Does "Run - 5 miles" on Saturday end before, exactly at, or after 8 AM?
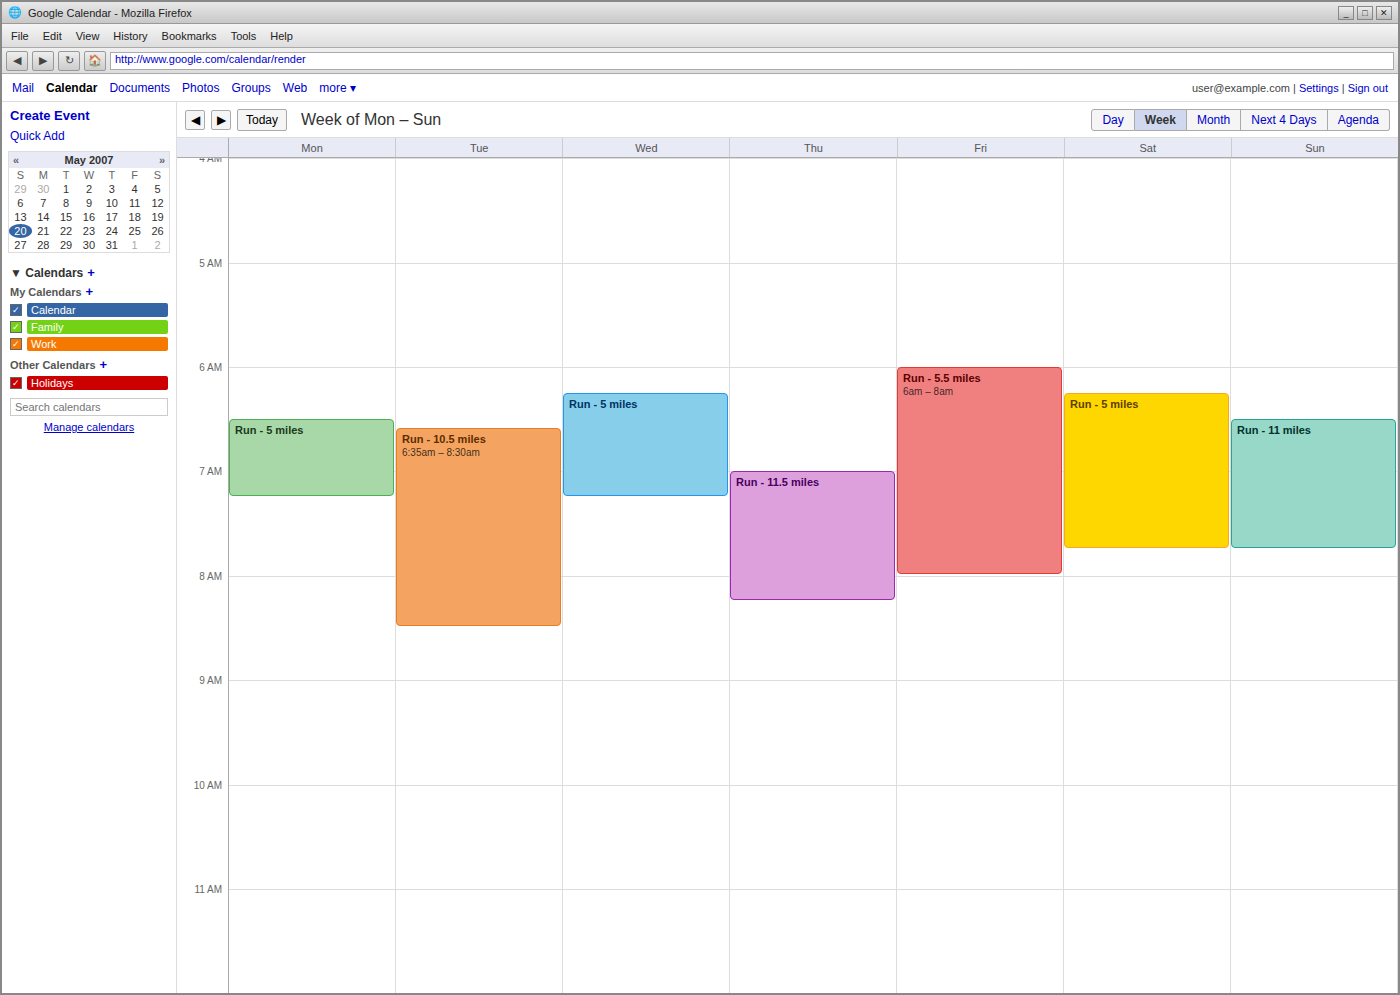
7:45 AM -- before 8 AM, 15 minutes above the 8 AM line.